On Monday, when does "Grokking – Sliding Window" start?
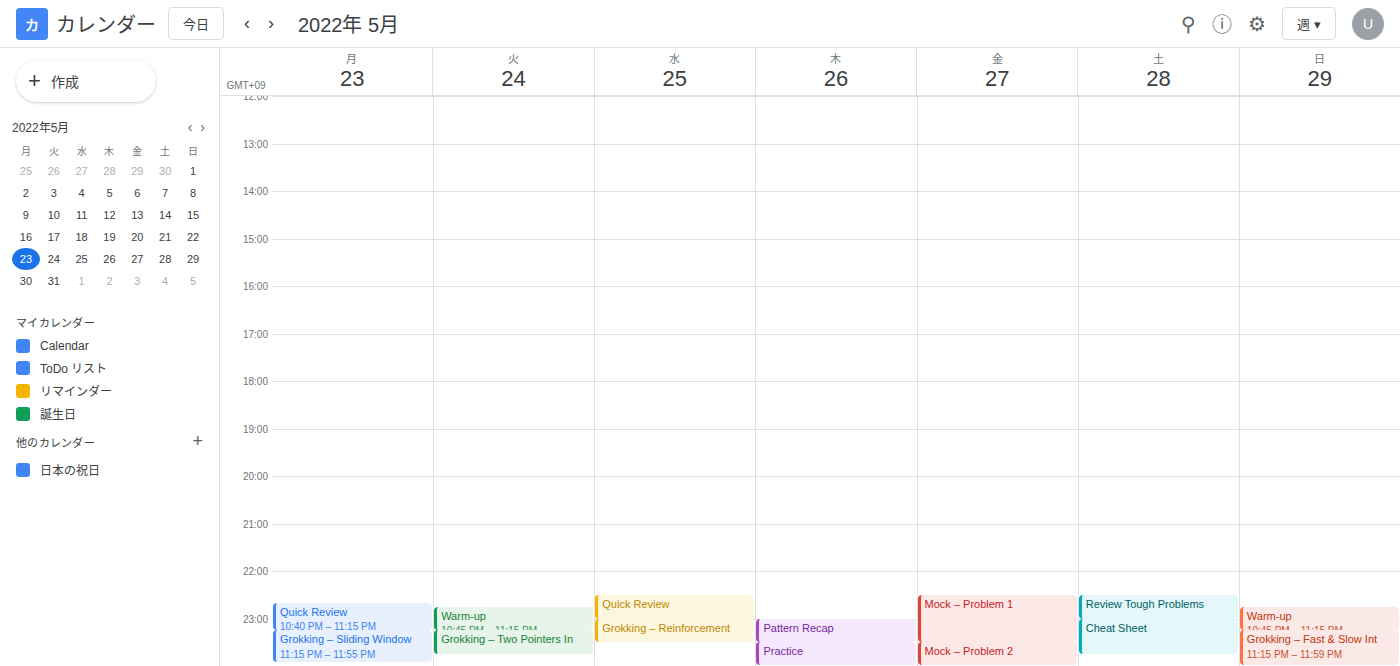
11:15 PM